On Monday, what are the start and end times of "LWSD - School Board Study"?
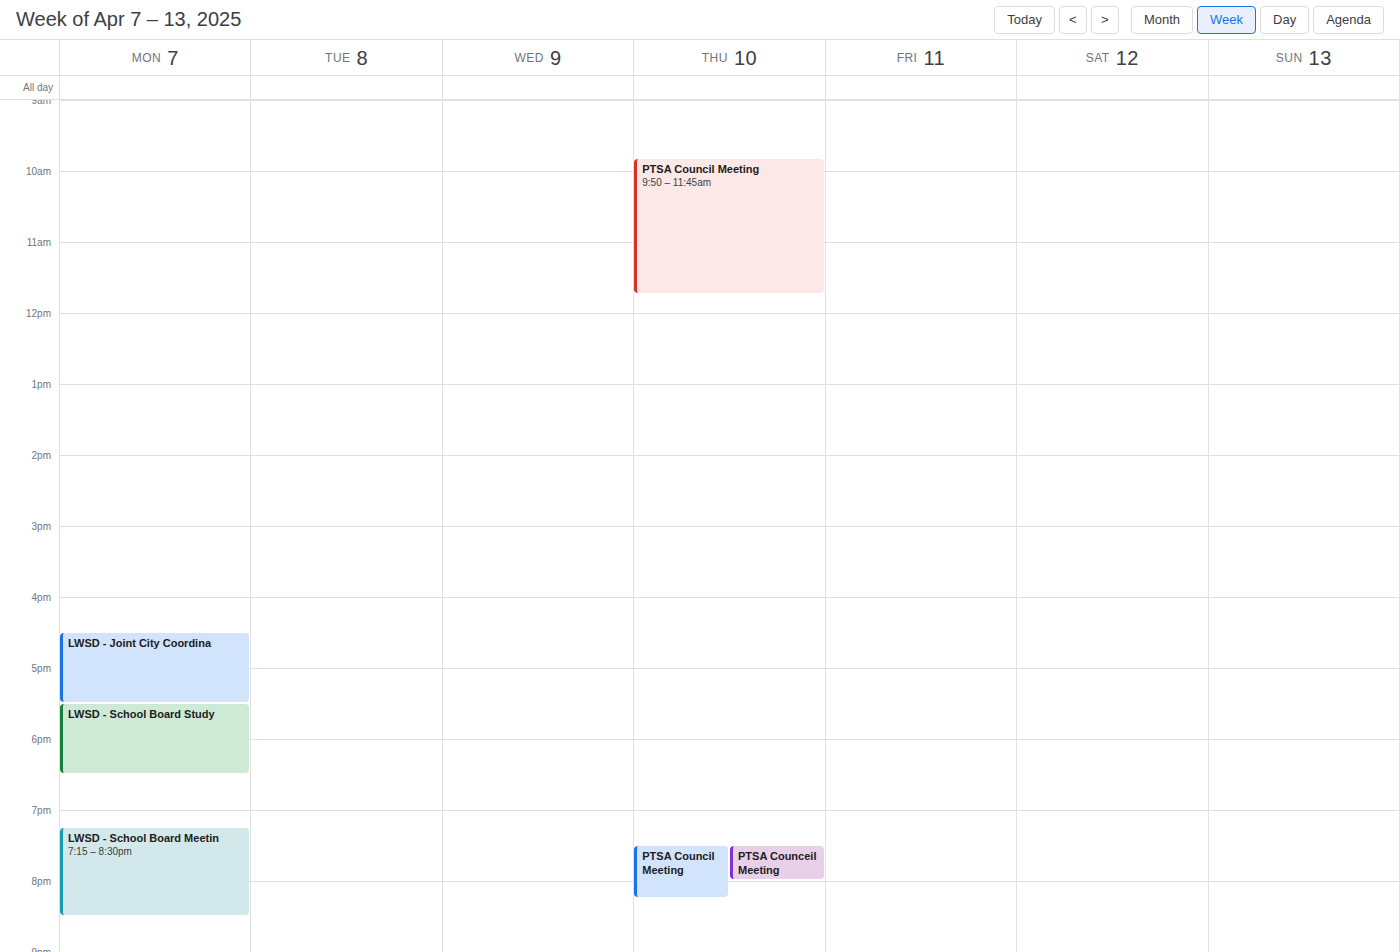
17:30 to 18:30